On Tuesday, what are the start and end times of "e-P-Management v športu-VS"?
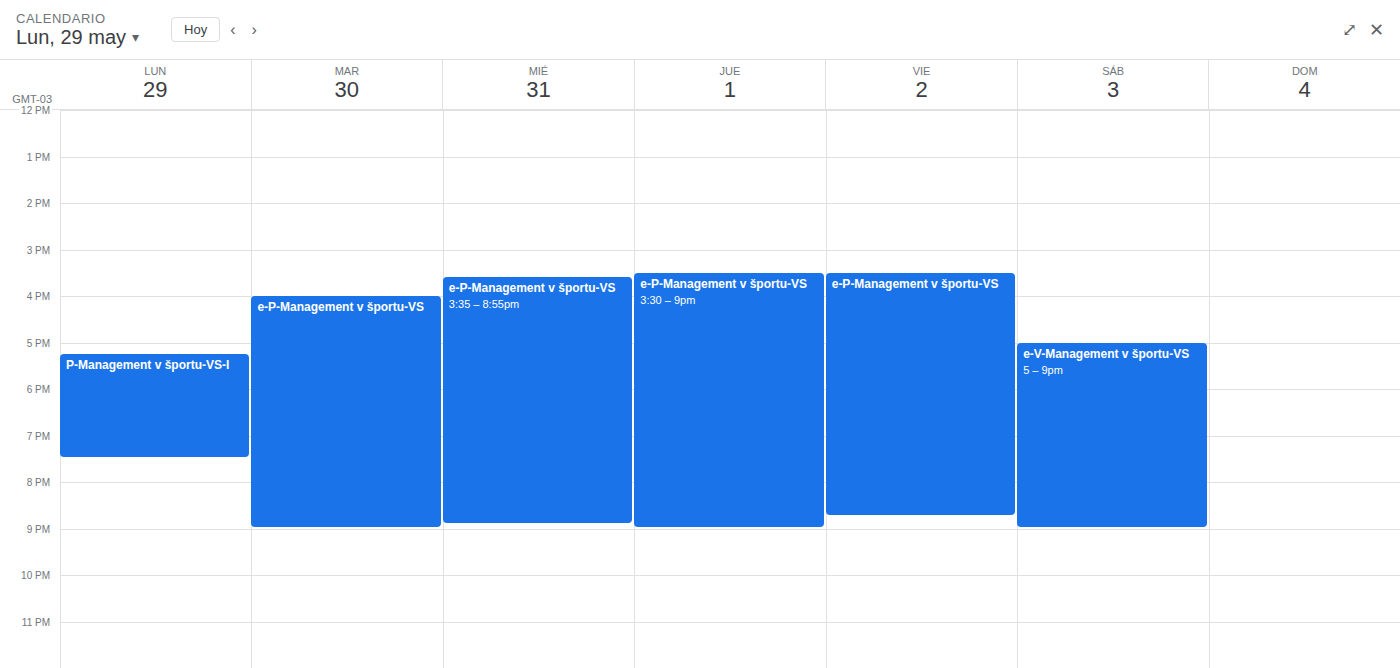
4:00 PM to 9:00 PM